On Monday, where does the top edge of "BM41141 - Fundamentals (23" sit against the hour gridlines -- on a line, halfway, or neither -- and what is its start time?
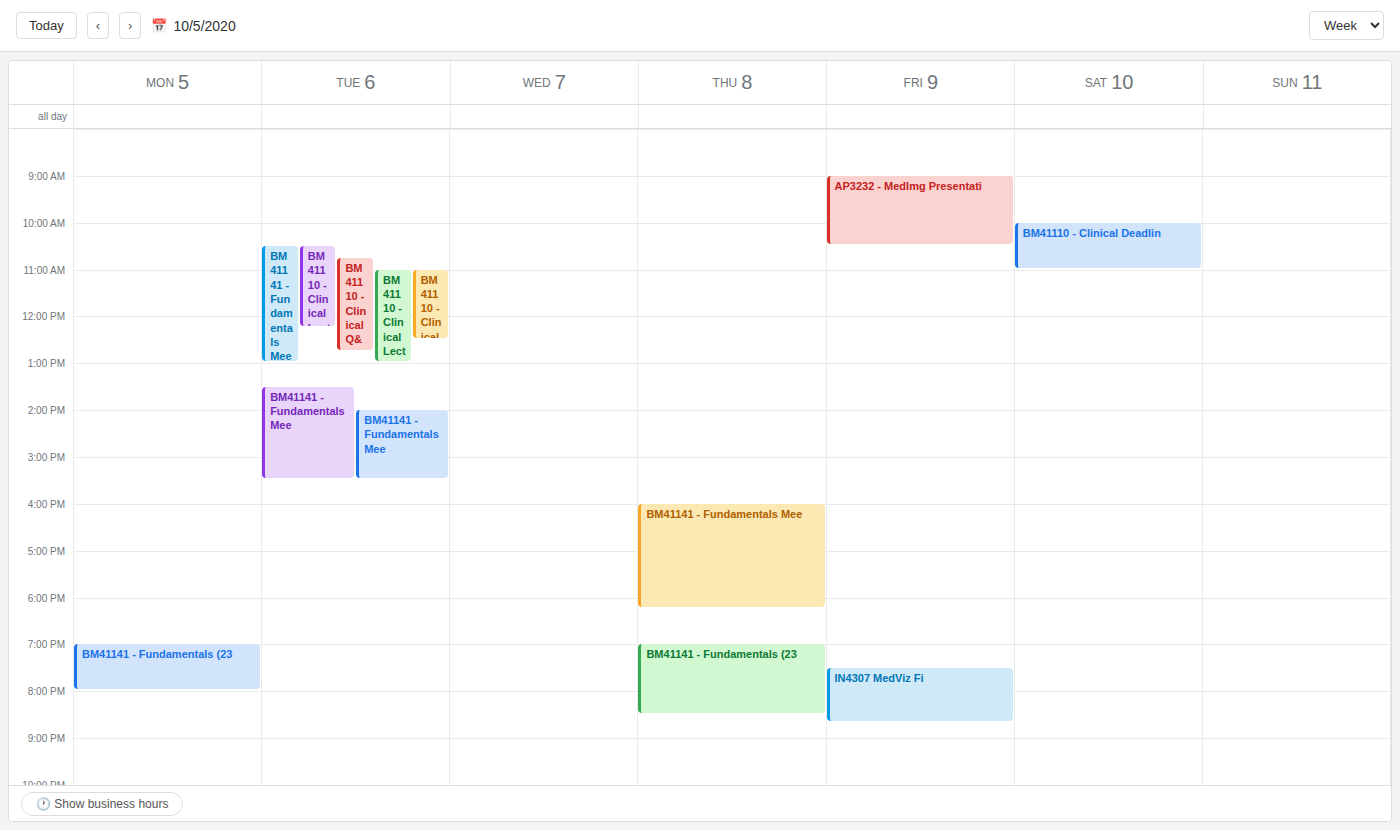
7:00 PM -- exactly on the 7 PM line.